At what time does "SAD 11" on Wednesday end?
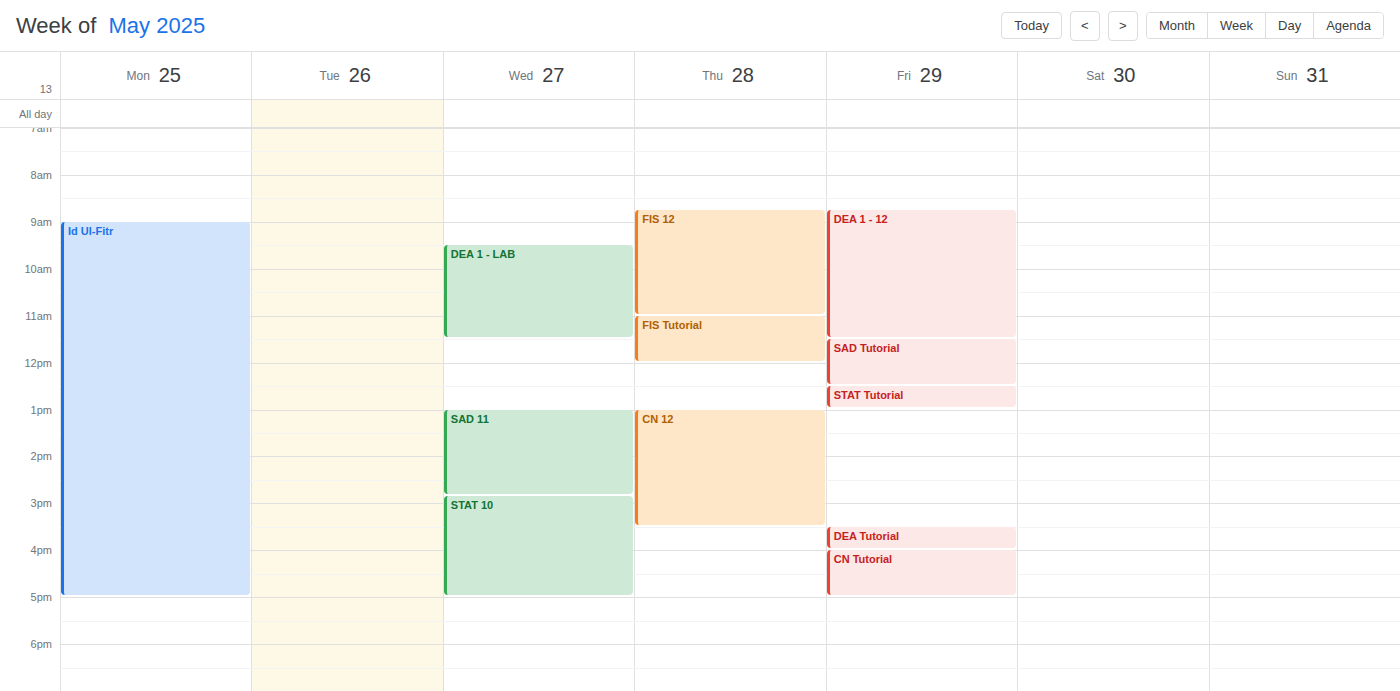
2:50 PM